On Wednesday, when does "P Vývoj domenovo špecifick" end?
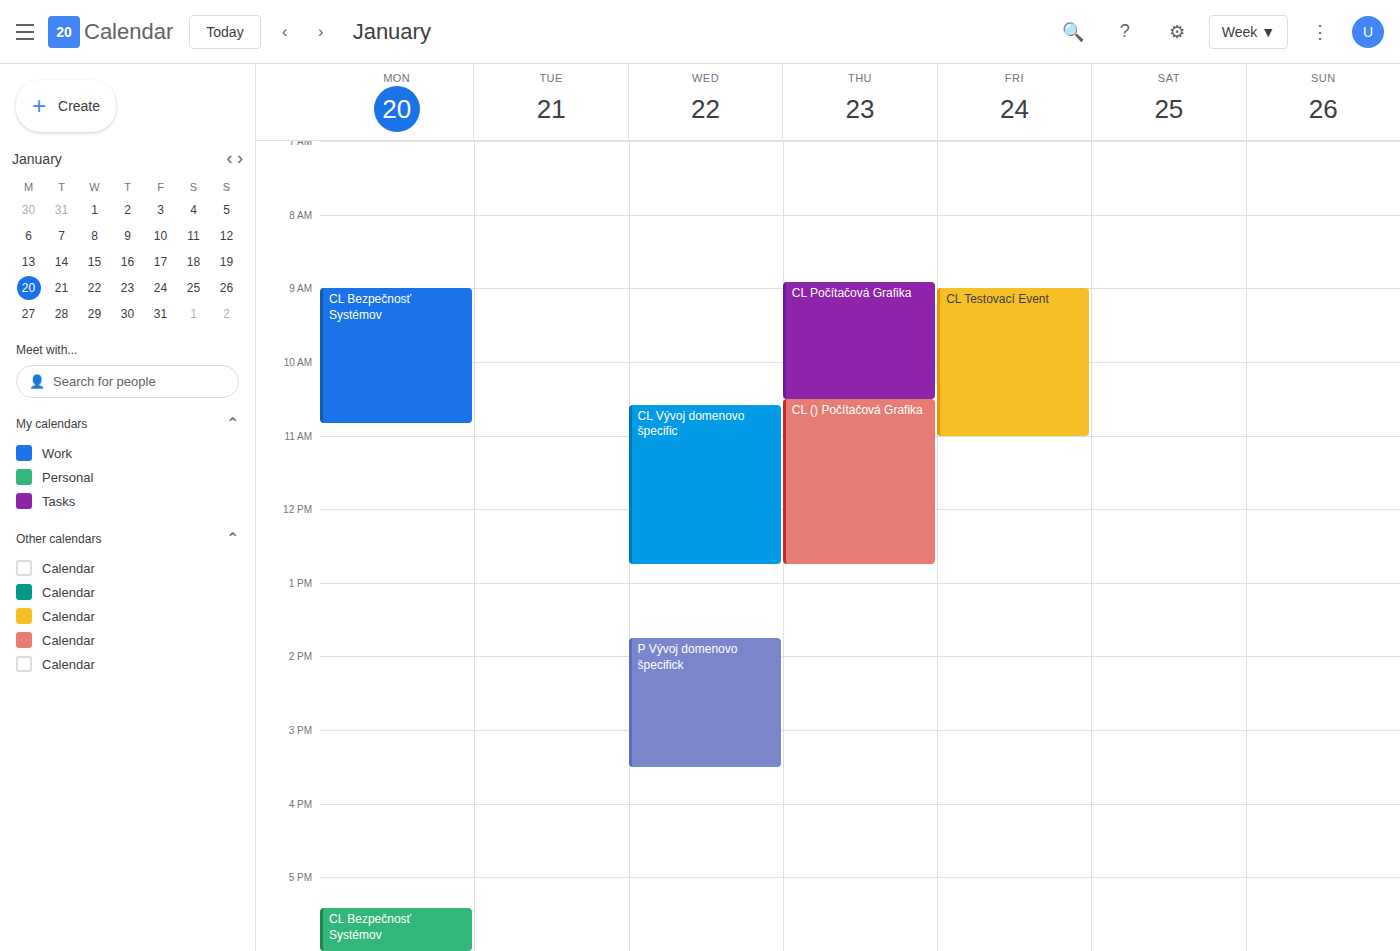
3:30 PM